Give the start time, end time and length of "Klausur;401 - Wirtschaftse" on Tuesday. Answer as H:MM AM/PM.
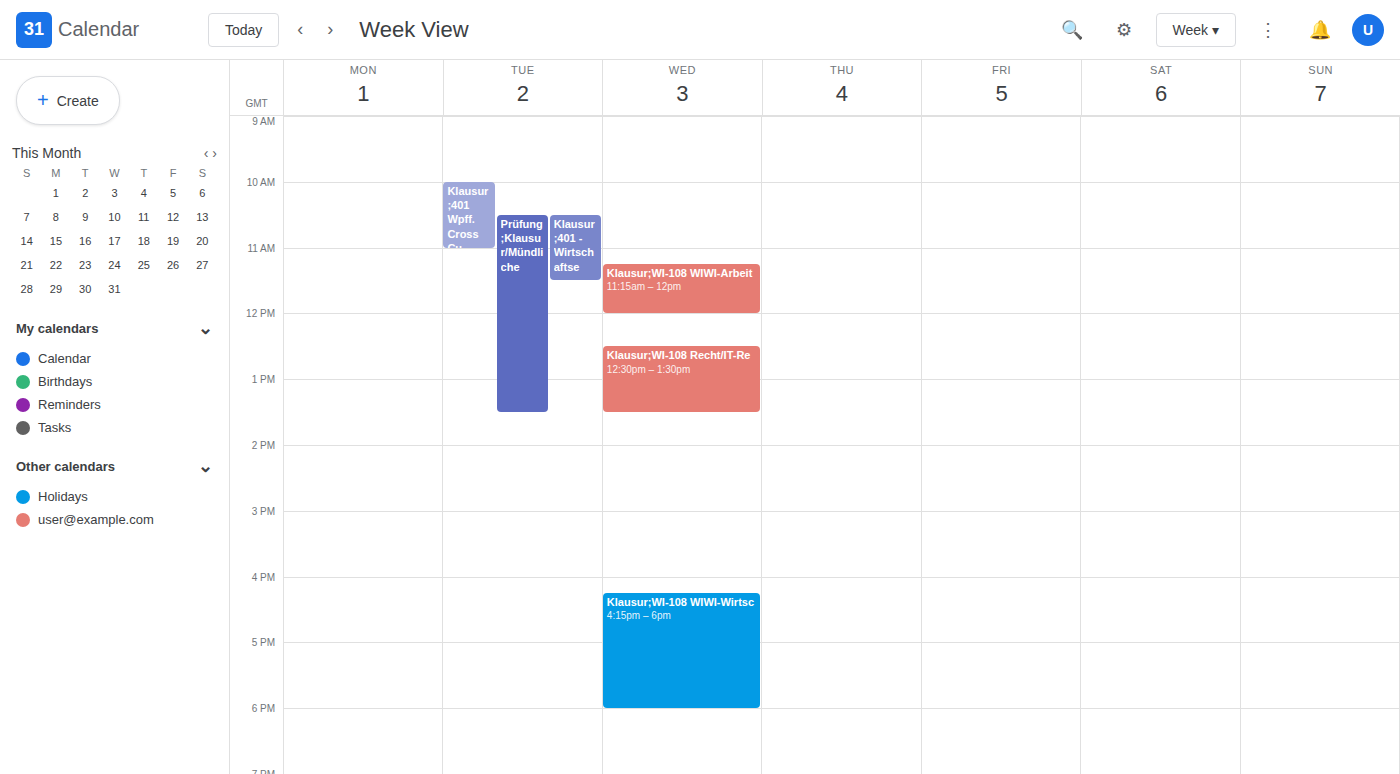
10:30 AM to 11:30 AM, 1 hour